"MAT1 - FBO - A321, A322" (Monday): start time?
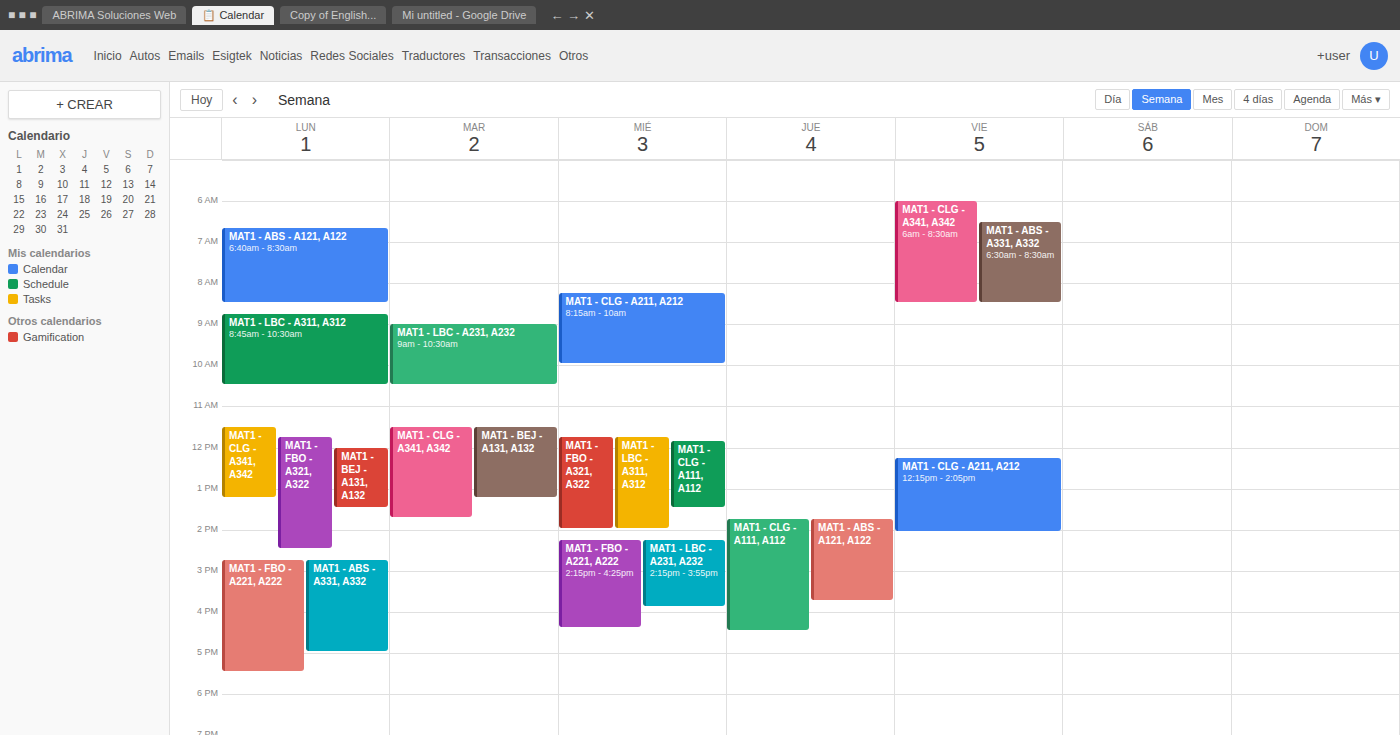
11:45 AM